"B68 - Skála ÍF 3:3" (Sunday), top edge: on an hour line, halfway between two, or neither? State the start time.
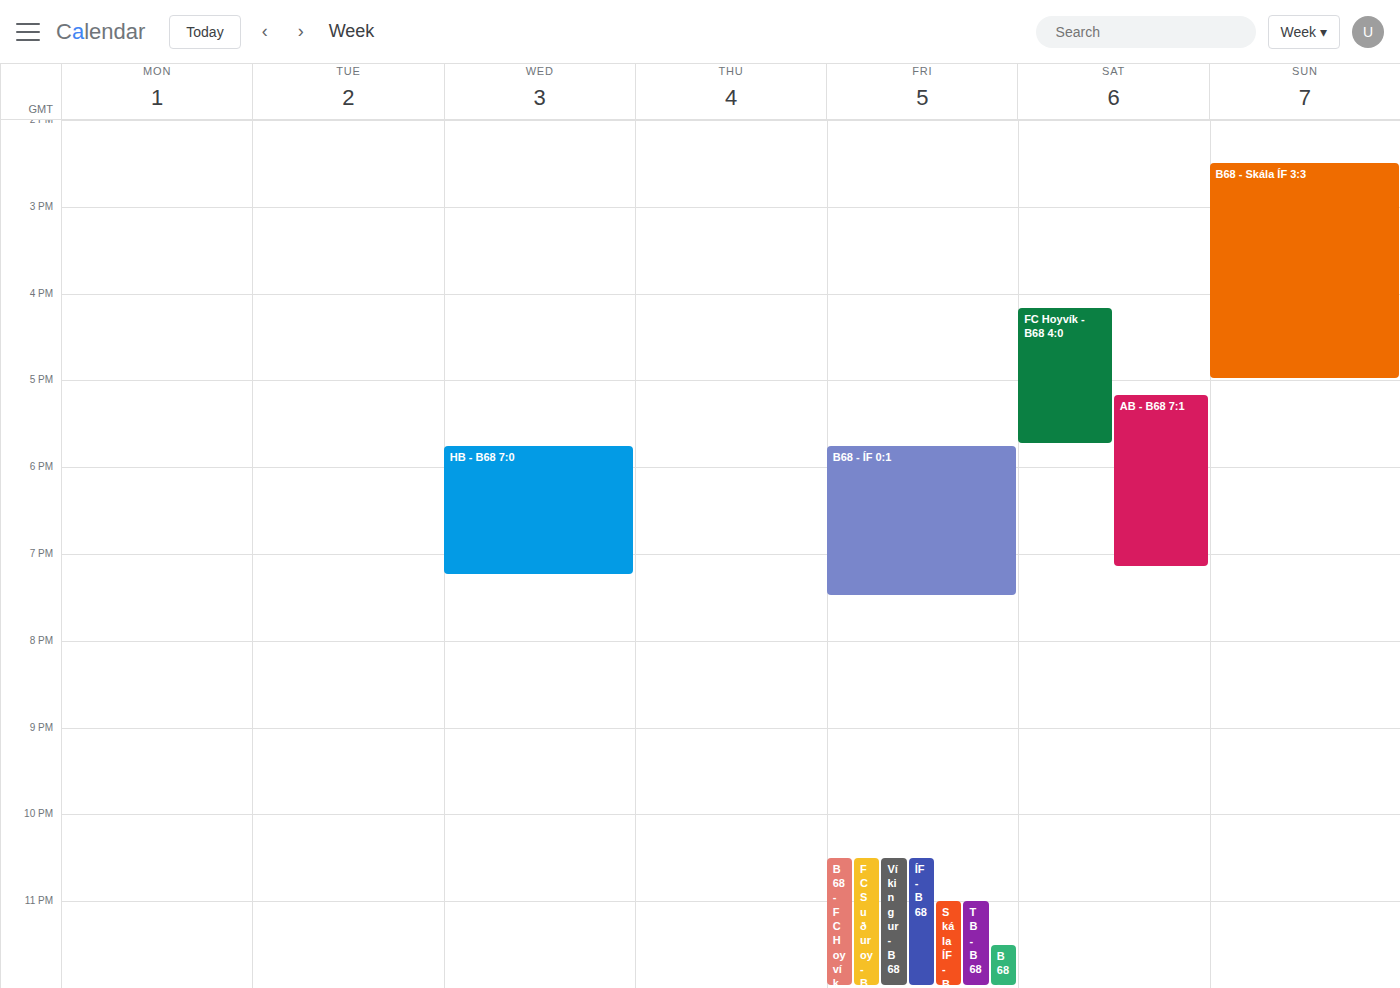
14:30 -- halfway between the 14:00 and 15:00 lines.